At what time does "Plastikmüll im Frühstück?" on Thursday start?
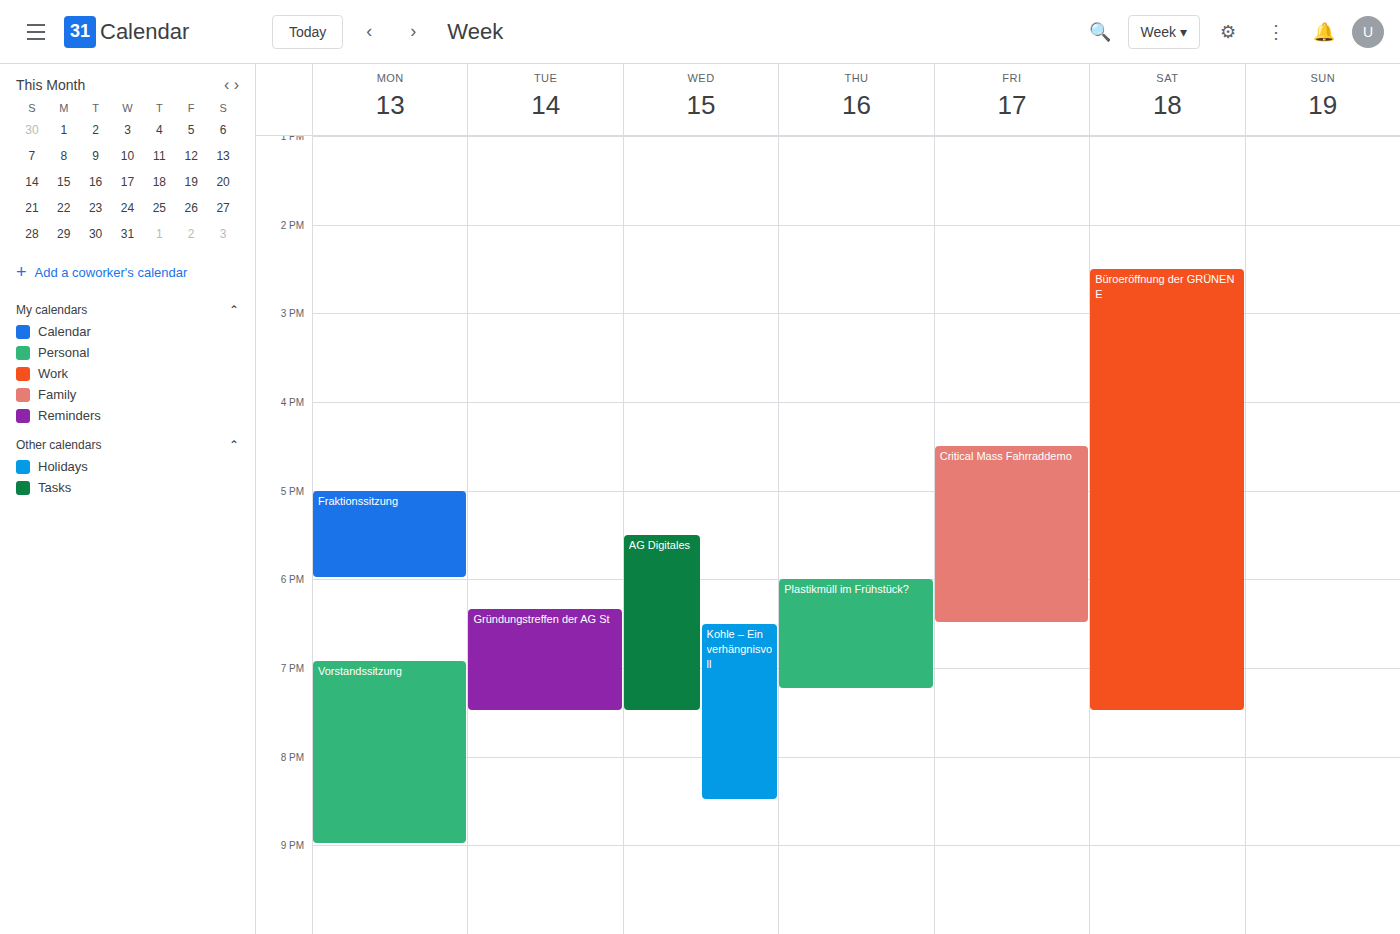
6:00 PM